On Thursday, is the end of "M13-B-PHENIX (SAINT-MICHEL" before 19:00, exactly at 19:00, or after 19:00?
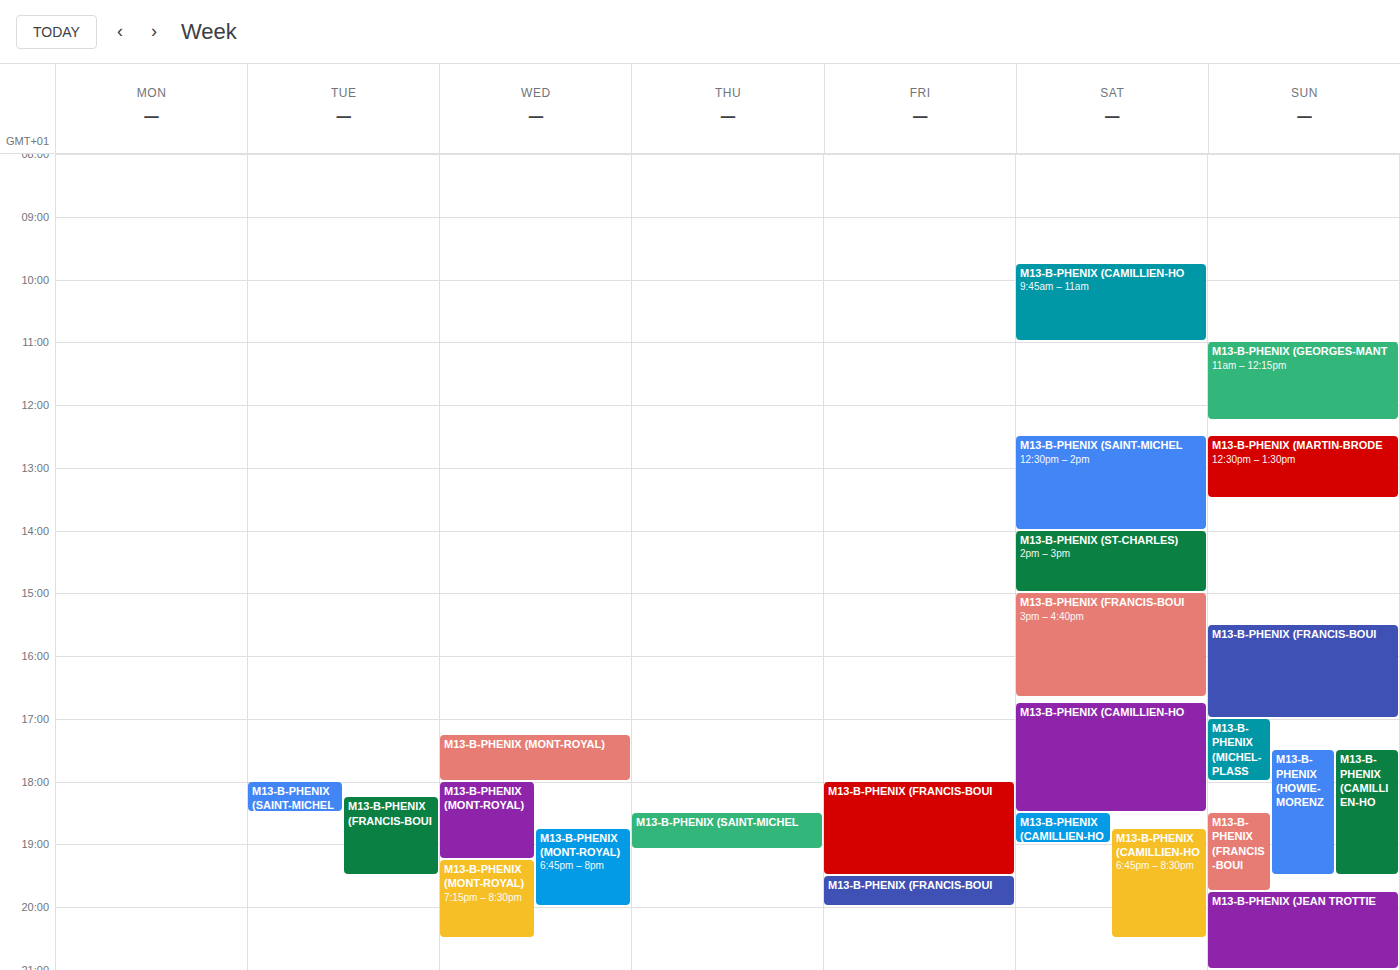
19:05 -- after 19:00, 5 minutes below the 19:00 line.